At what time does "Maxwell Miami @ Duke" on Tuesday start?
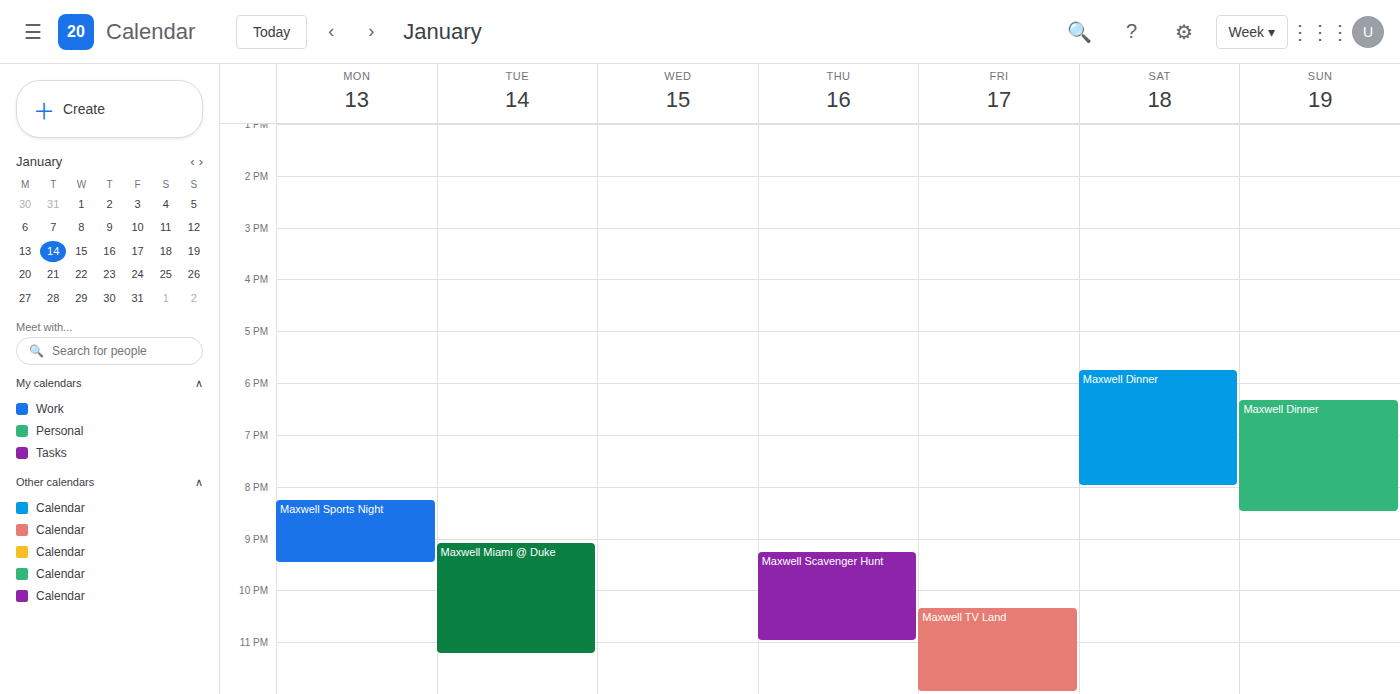
9:05 PM